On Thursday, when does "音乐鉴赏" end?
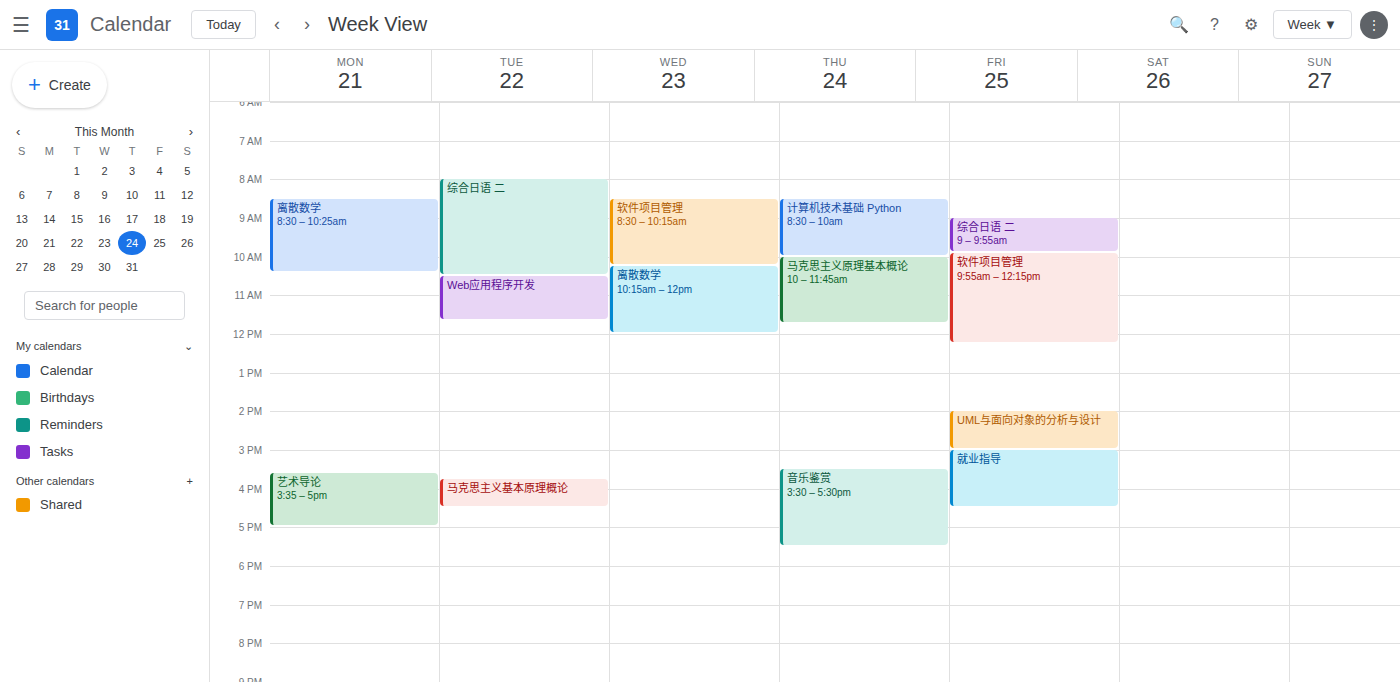
17:30